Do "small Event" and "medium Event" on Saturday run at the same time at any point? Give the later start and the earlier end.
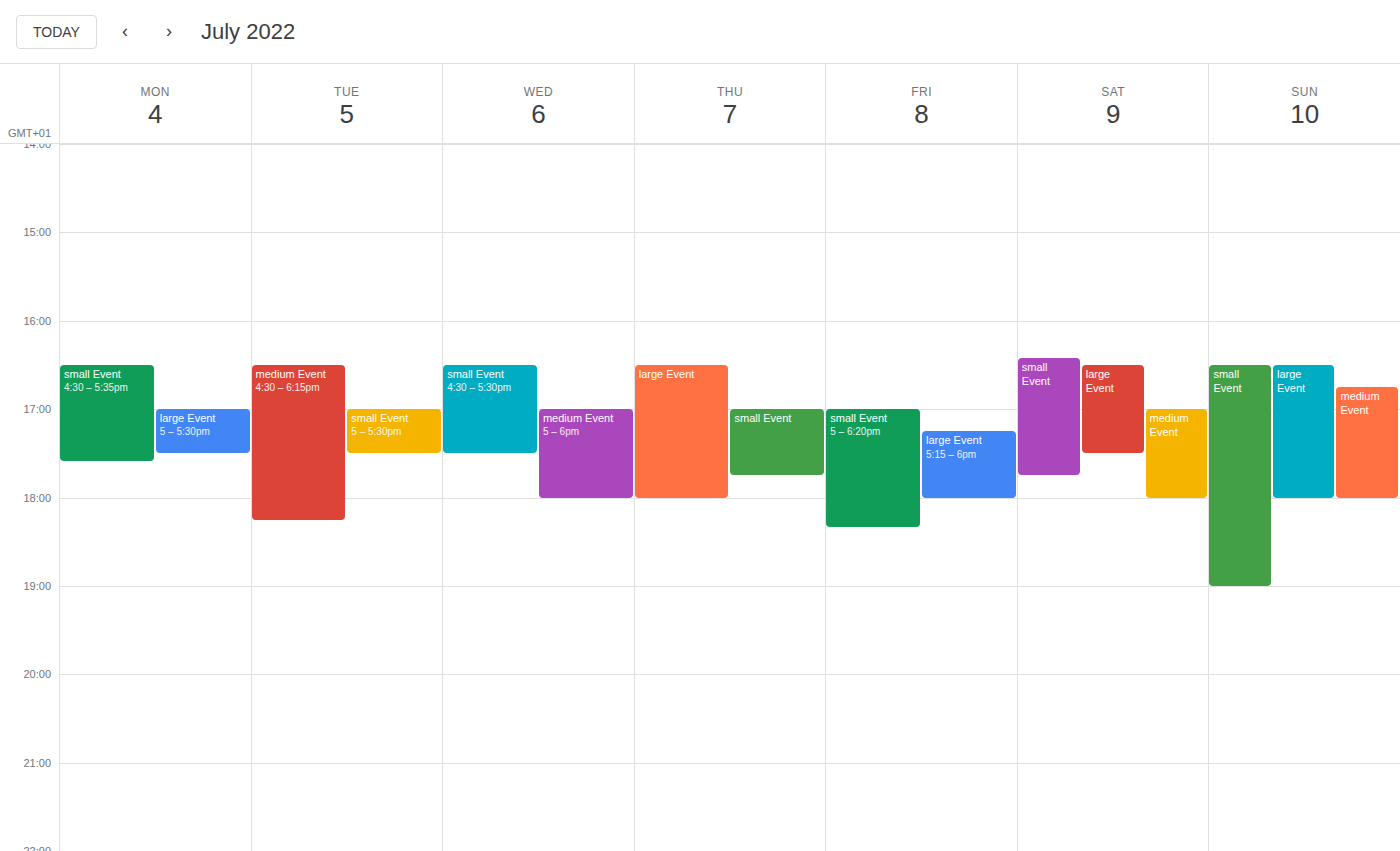
"medium Event" starts at 5:00 PM, before "small Event" ends at 5:45 PM -- they overlap.